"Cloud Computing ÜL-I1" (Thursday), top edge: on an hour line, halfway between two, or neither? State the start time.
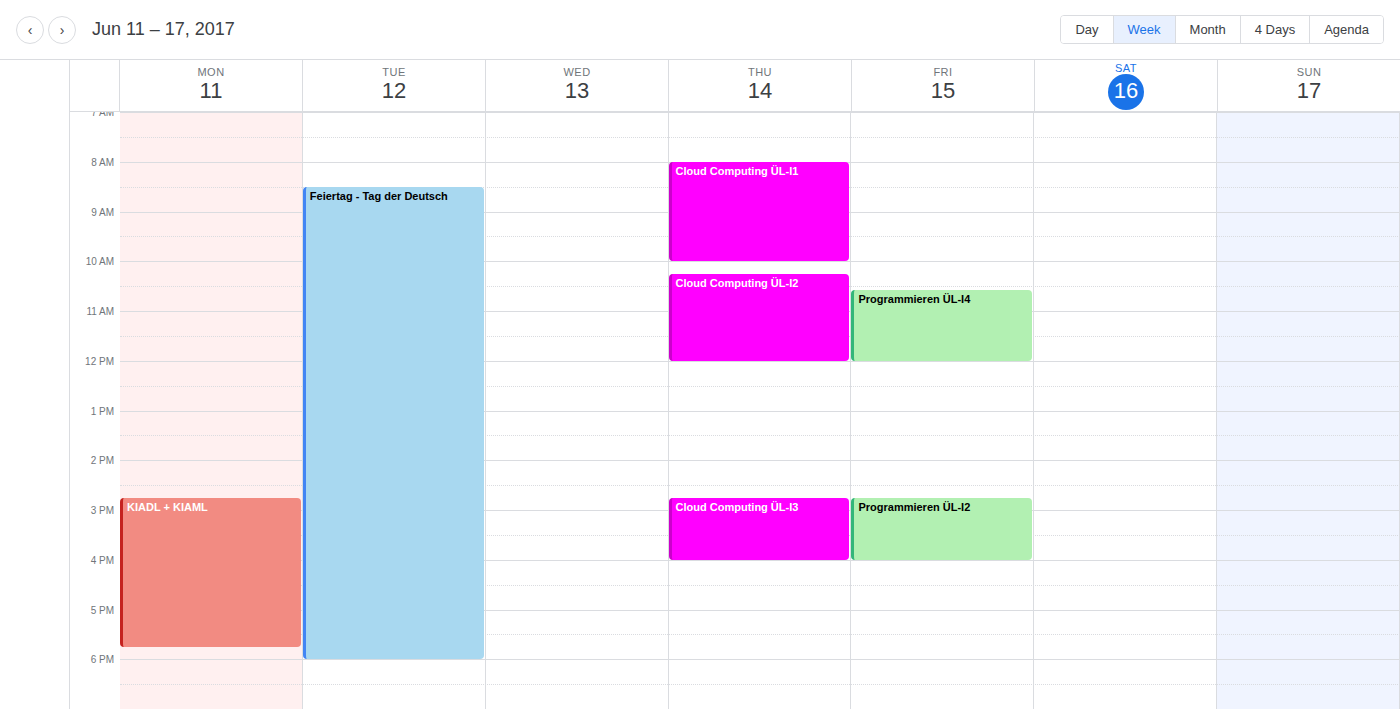
8:00 AM -- exactly on the 8 AM line.